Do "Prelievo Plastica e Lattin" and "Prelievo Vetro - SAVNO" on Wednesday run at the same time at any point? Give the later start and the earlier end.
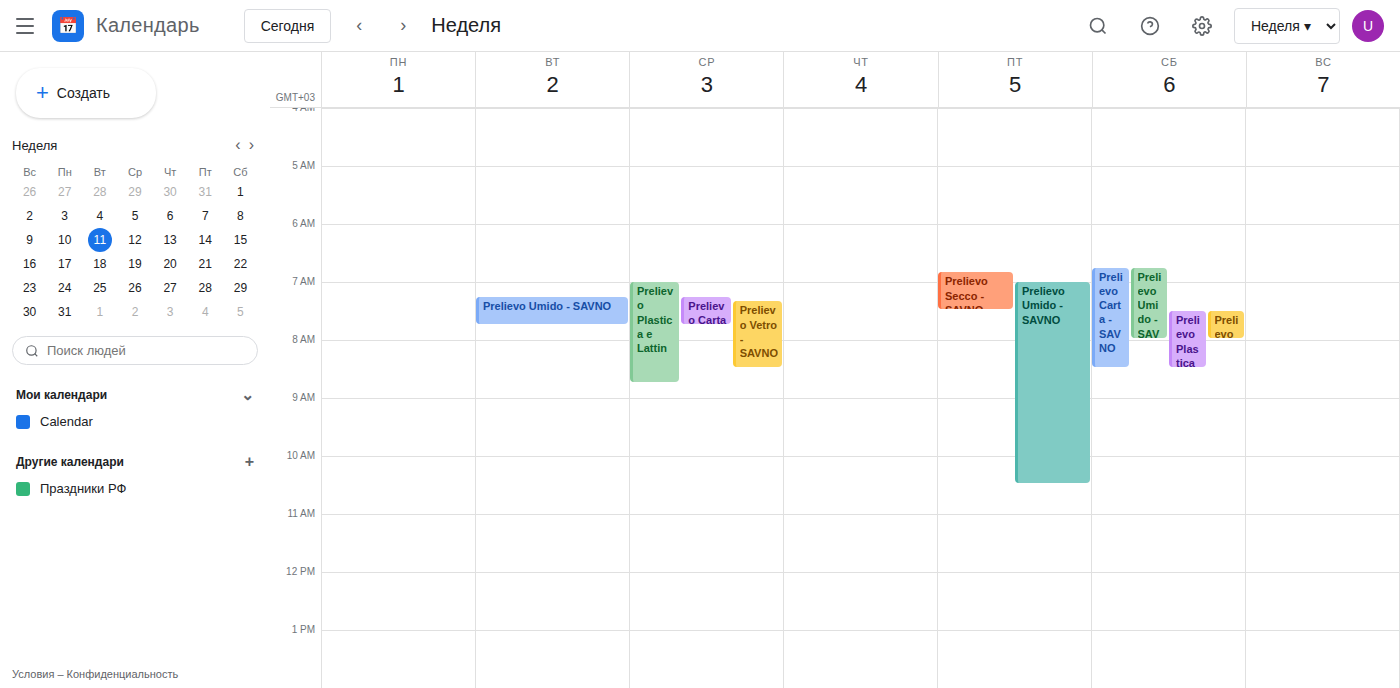
"Prelievo Vetro - SAVNO" runs 7:20 AM to 8:30 AM, inside "Prelievo Plastica e Lattin" -- they overlap.